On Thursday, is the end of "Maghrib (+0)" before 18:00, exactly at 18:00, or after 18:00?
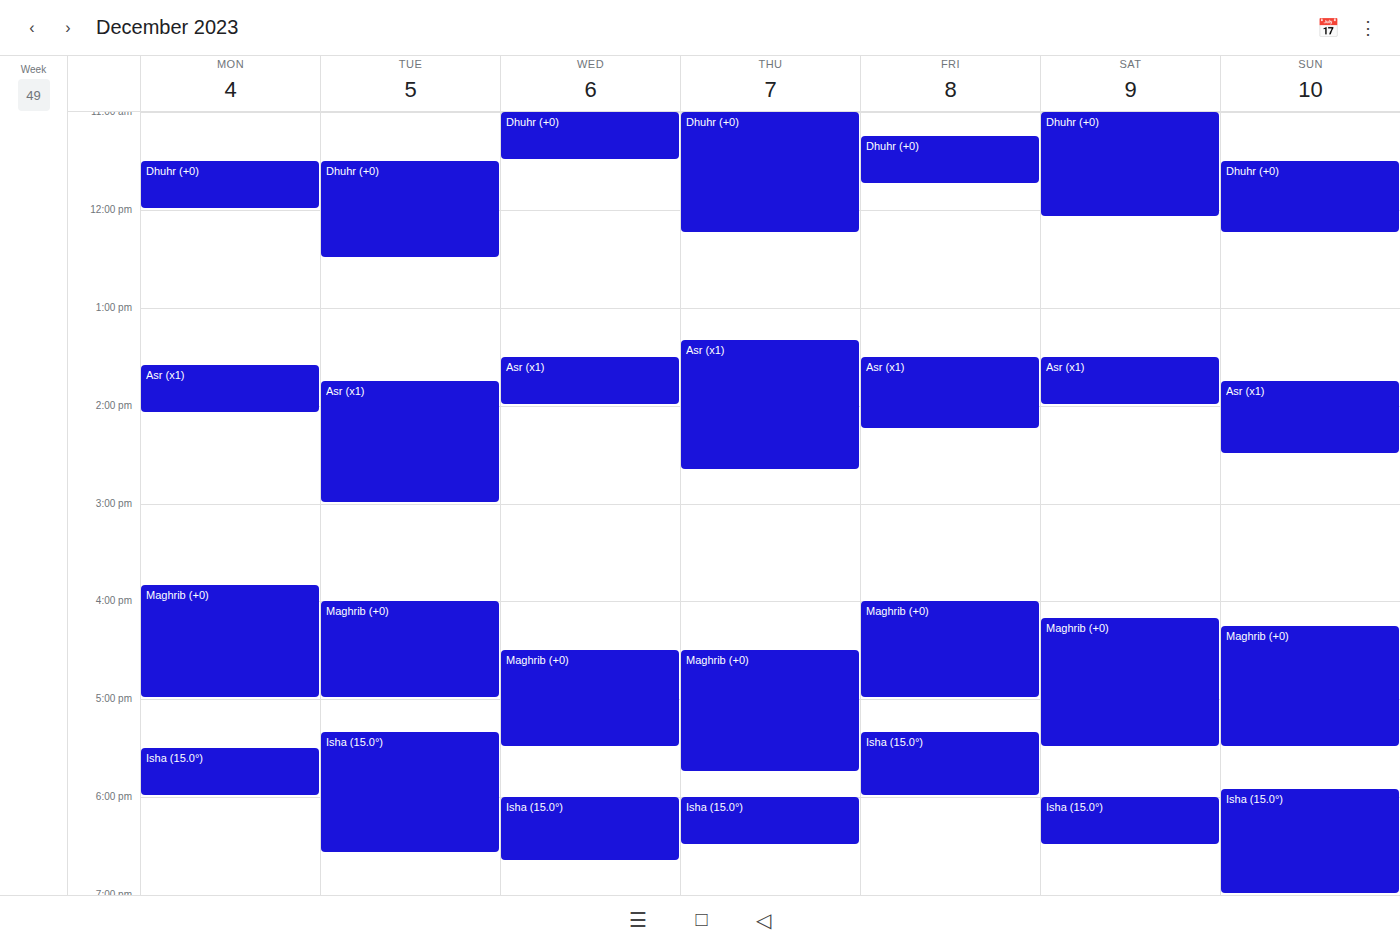
17:45 -- before 18:00, 15 minutes above the 18:00 line.